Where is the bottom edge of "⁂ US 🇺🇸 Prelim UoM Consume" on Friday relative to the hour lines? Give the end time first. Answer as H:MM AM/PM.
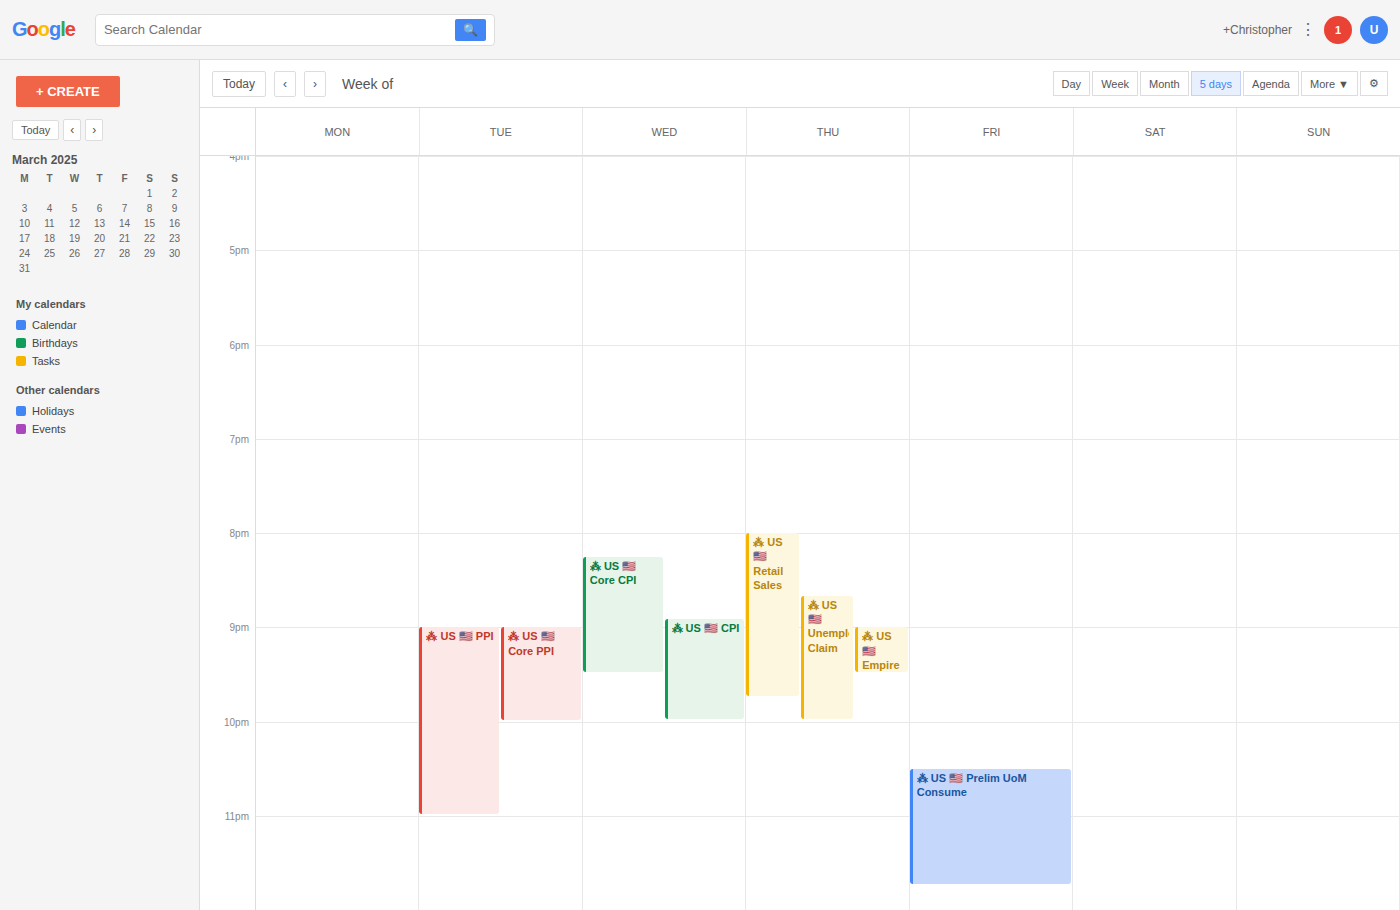
11:45 PM -- neither: three quarters of the way from the 11 PM line to the 12 AM line.